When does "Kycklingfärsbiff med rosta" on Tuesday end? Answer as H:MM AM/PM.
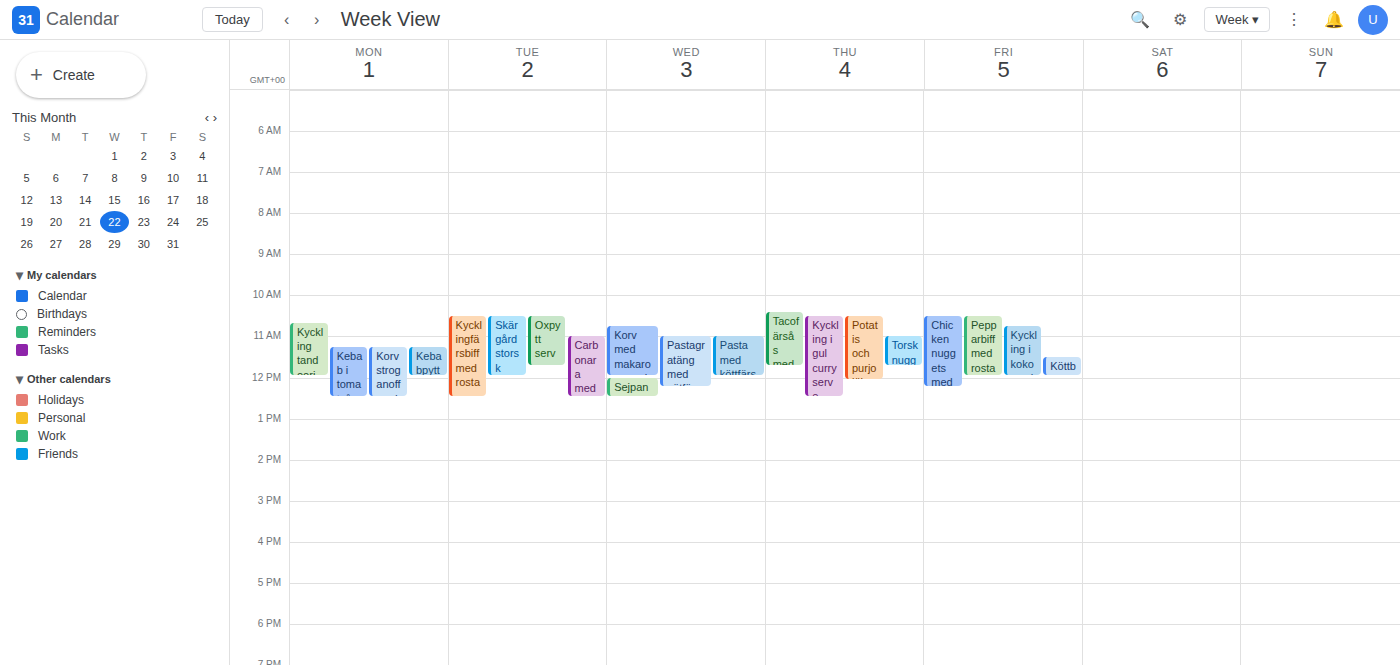
12:30 PM